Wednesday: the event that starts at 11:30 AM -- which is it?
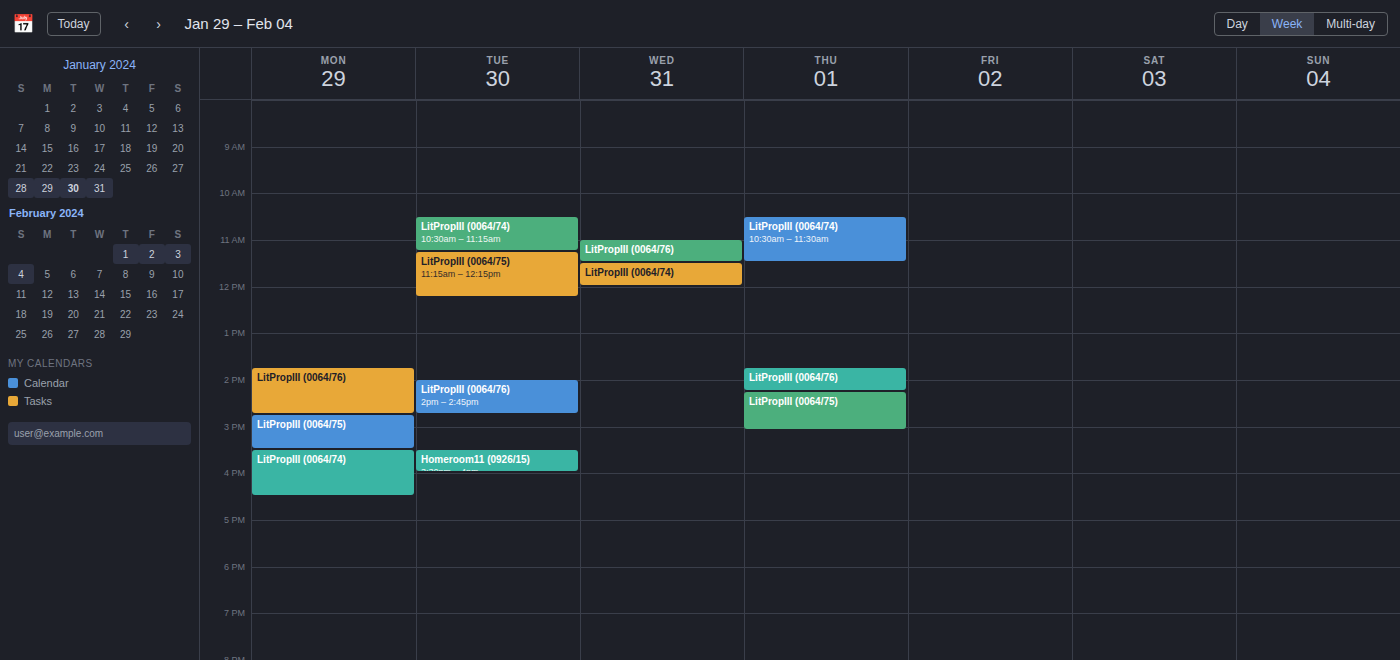
"LitPropIII (0064/74)"